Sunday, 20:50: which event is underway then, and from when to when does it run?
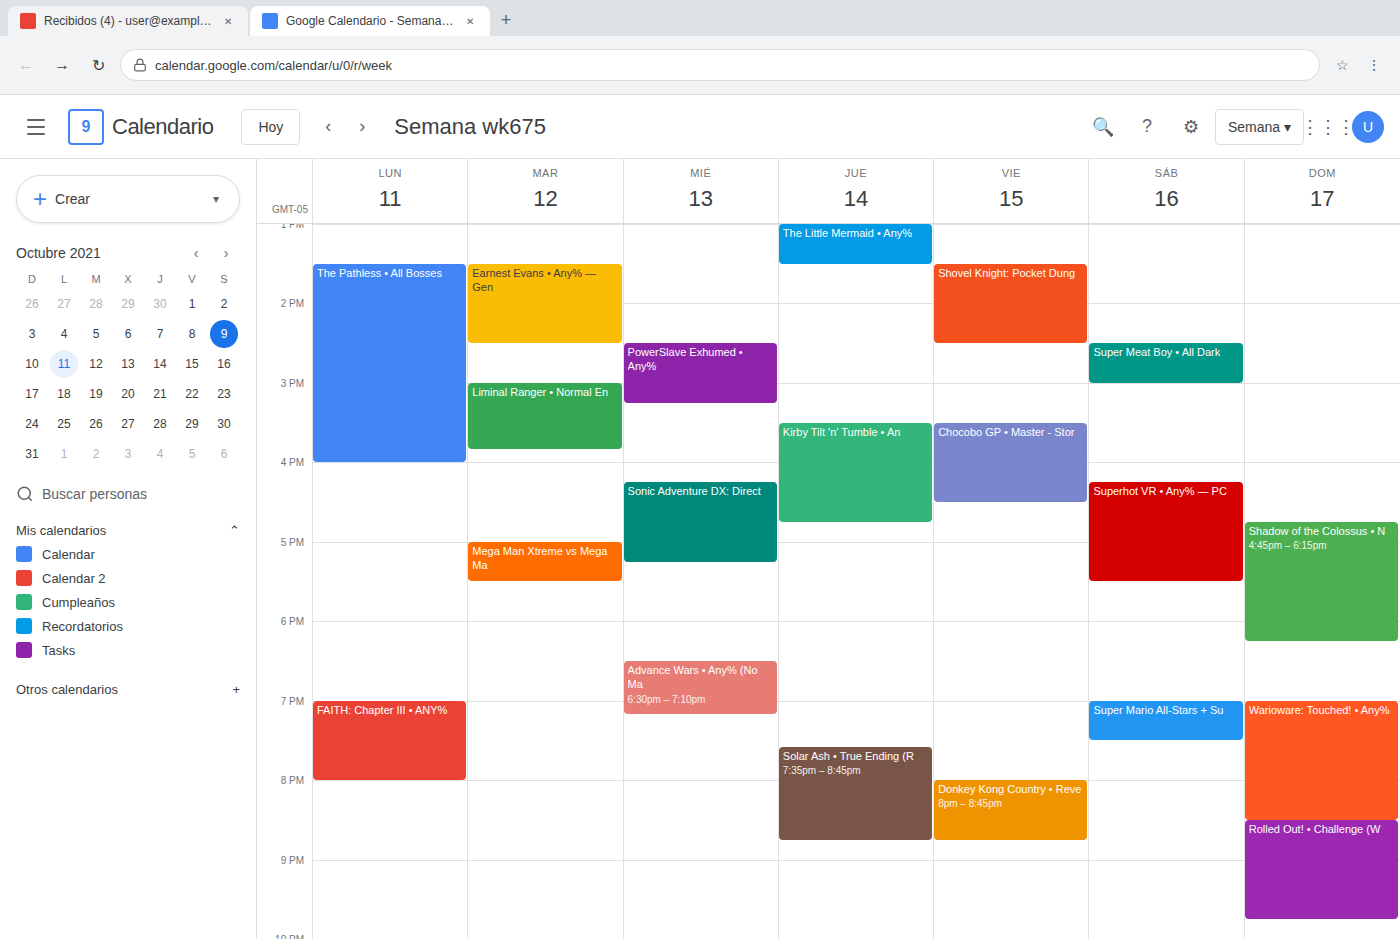
"Rolled Out! • Challenge (W", 20:30 to 21:45